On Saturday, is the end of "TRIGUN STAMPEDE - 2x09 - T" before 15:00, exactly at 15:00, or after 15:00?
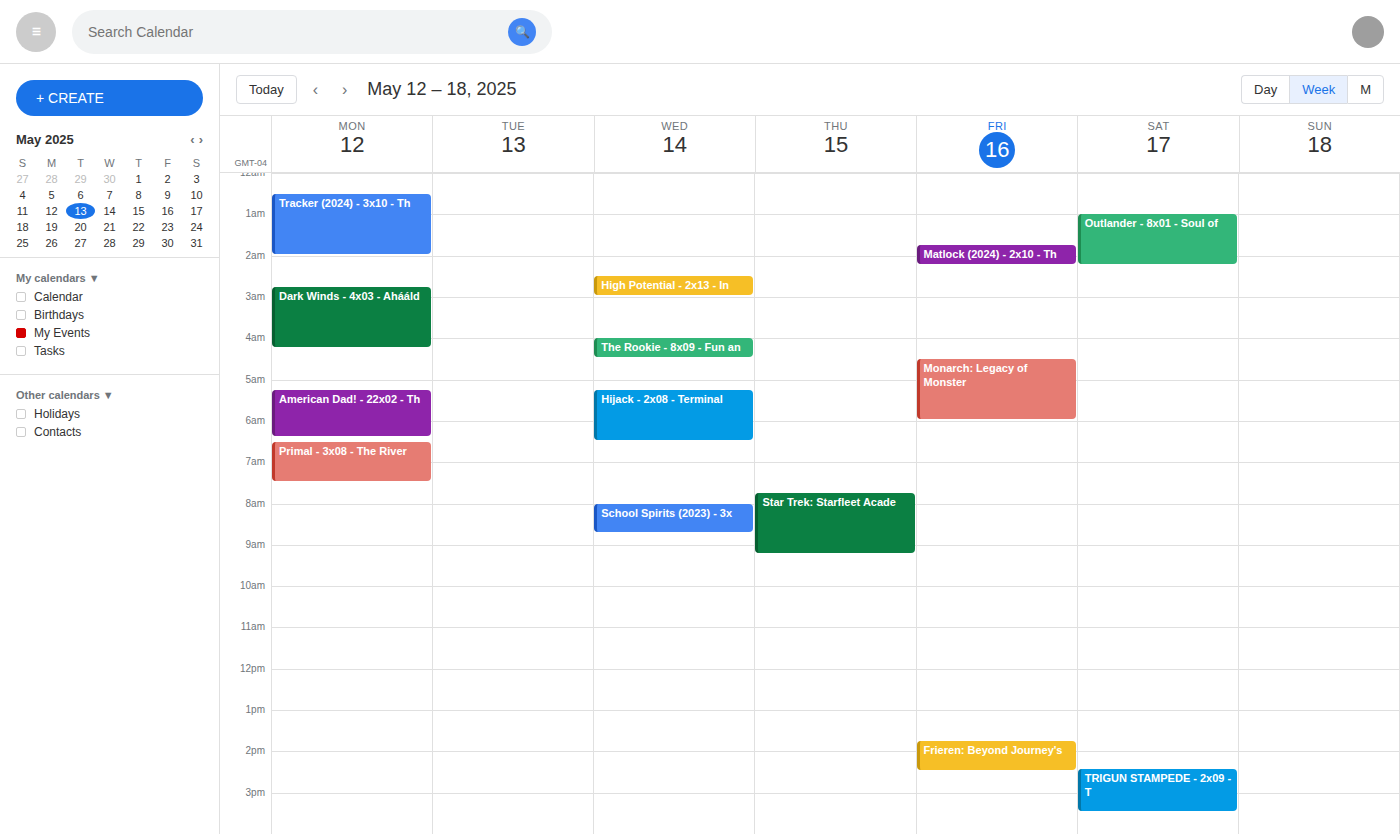
15:30 -- after 15:00, 30 minutes below the 15:00 line.